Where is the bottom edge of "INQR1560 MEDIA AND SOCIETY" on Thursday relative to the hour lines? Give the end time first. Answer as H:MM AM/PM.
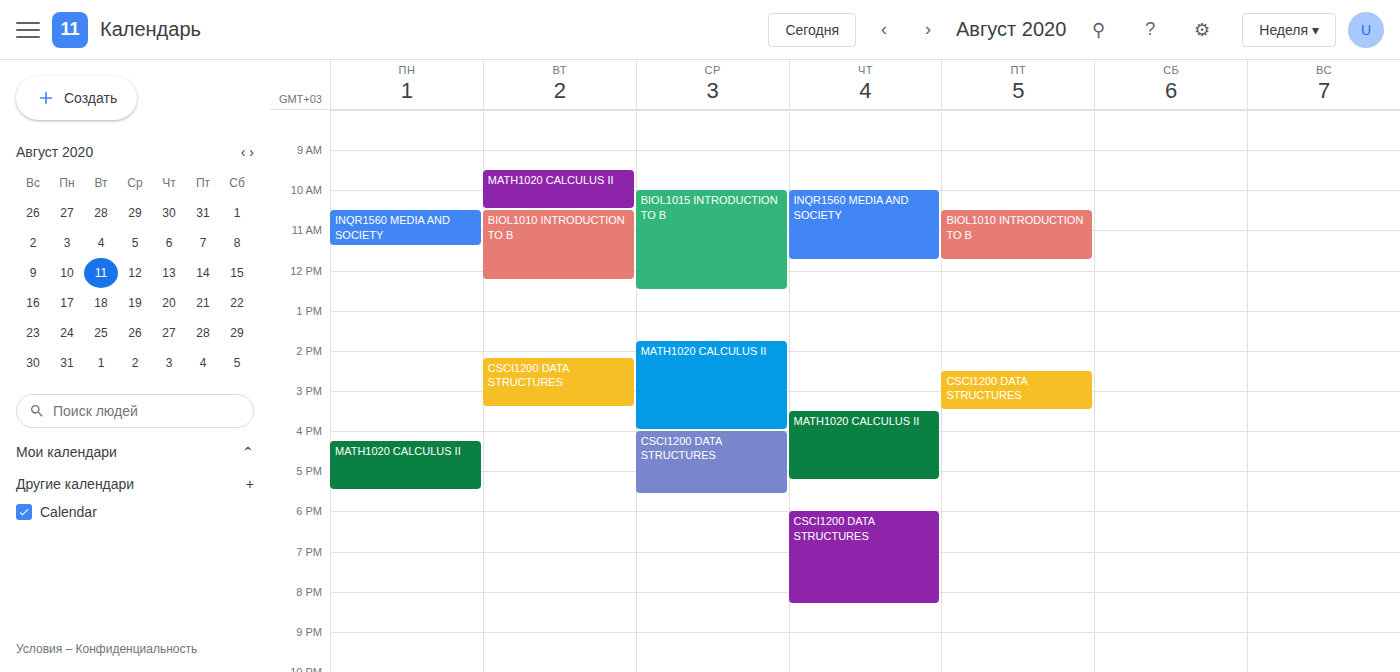
11:45 AM -- neither: three quarters of the way from the 11 AM line to the 12 PM line.